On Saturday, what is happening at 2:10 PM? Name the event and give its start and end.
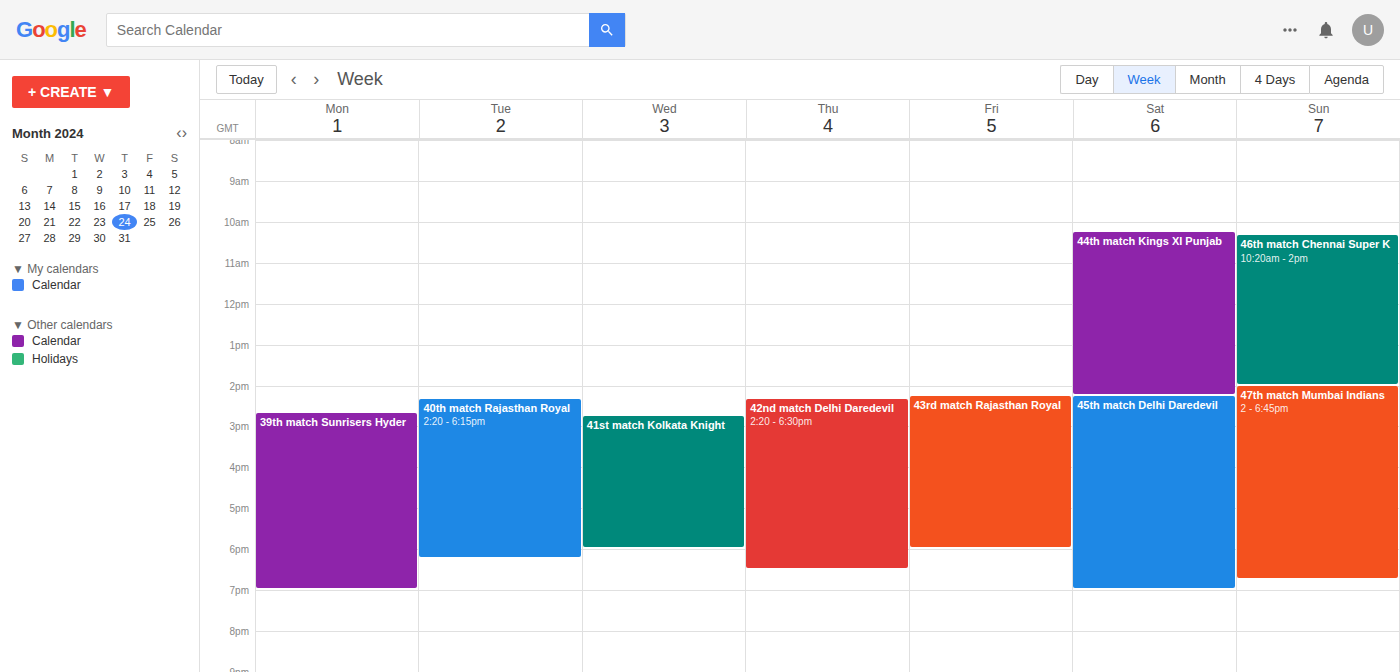
"44th match Kings XI Punjab", 10:15 AM to 2:15 PM